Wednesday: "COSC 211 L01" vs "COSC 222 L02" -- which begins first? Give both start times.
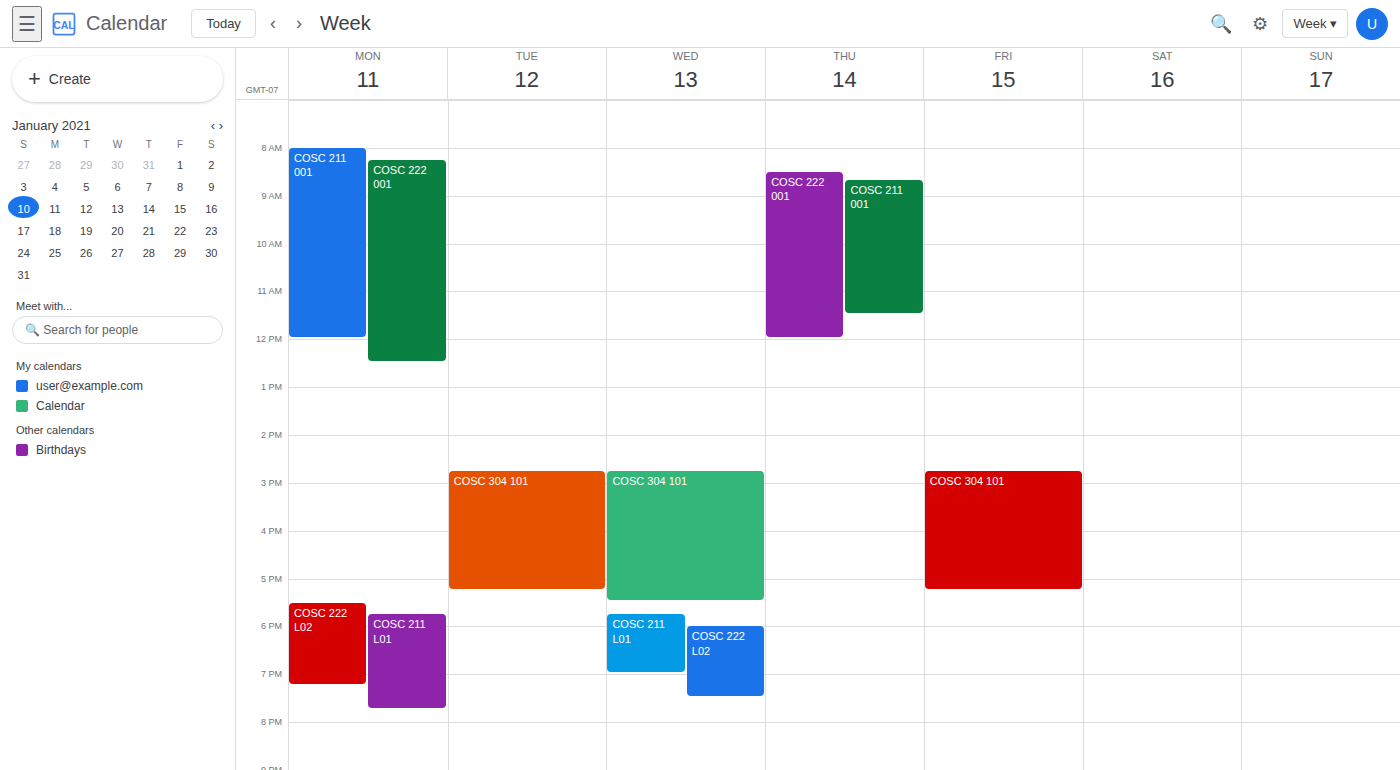
"COSC 211 L01" 5:45 PM; "COSC 222 L02" 6:00 PM.